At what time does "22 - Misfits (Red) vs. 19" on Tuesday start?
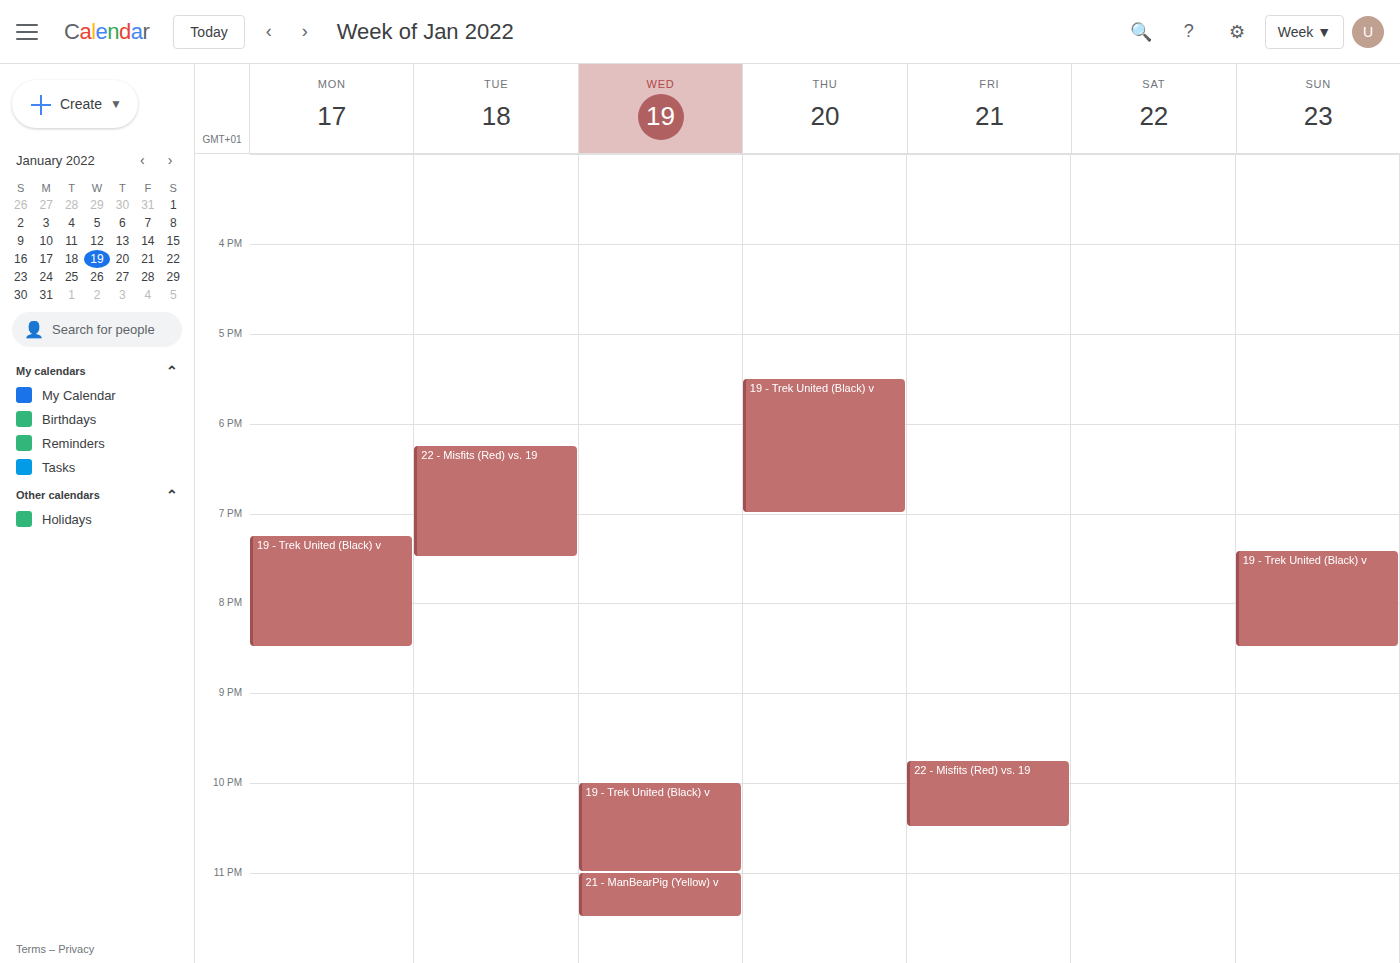
6:15 PM